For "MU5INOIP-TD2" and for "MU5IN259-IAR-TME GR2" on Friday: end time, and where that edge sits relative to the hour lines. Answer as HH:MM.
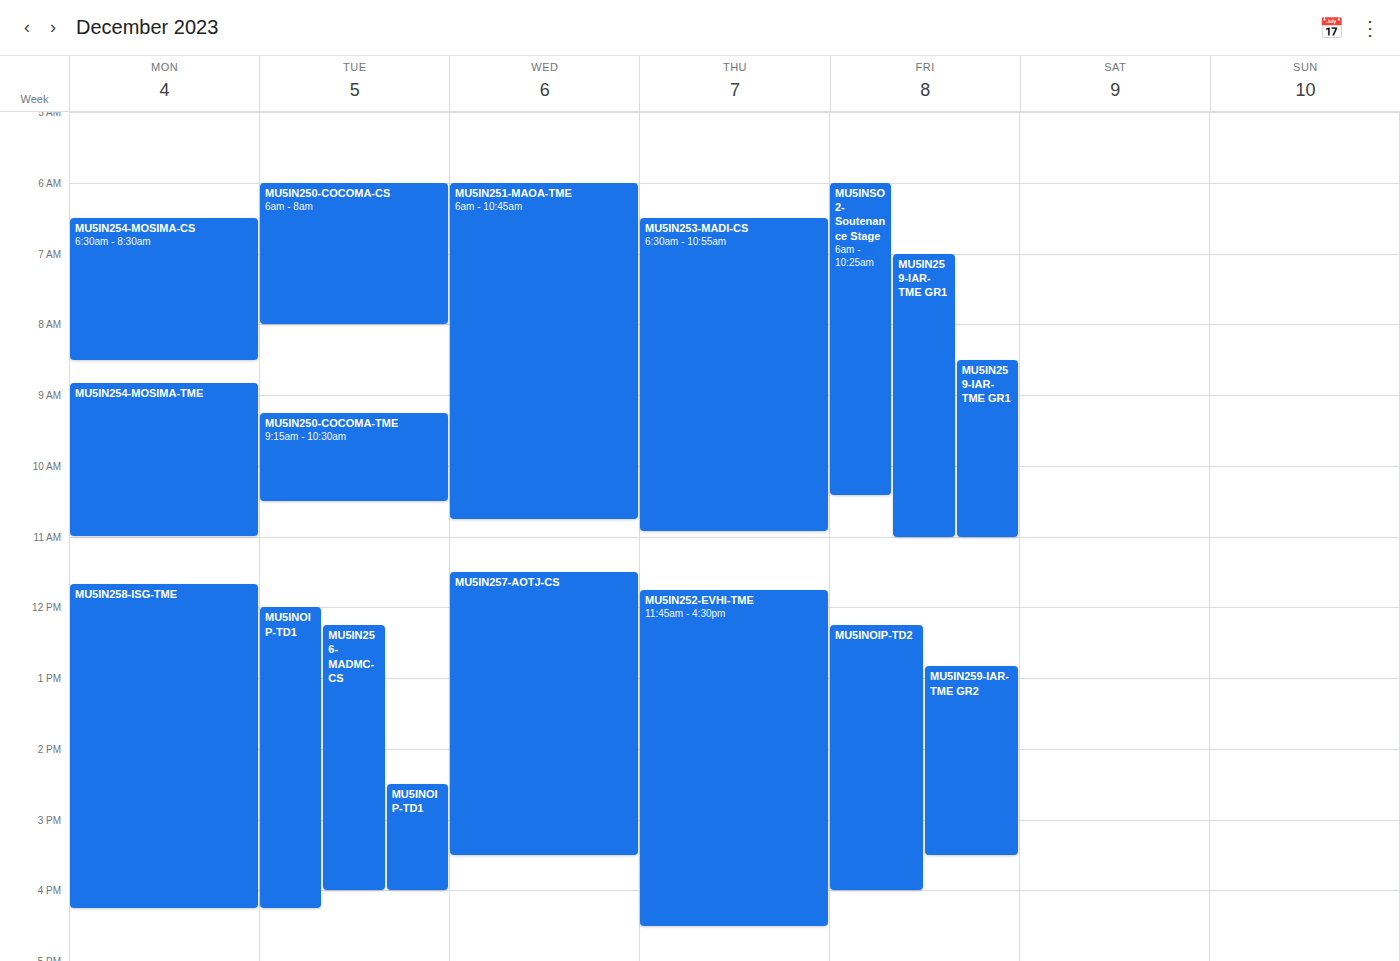
"MU5INOIP-TD2": 16:00, exactly on the 16:00 line. "MU5IN259-IAR-TME GR2": 15:30, halfway between the 15:00 and 16:00 lines.